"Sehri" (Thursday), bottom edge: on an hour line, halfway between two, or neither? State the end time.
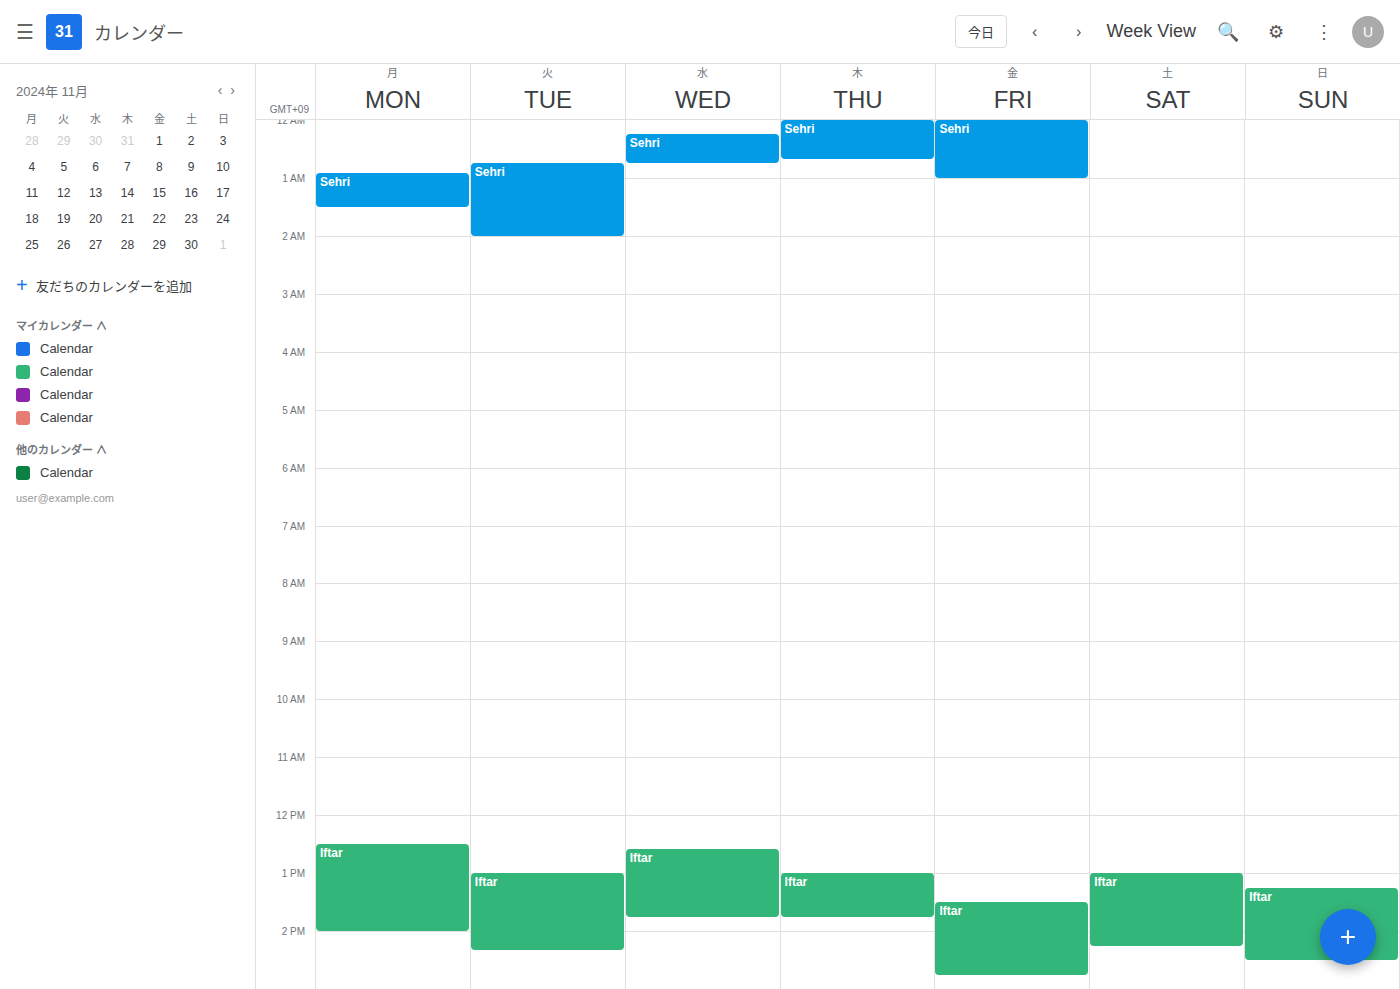
12:40 AM -- neither: 40 minutes below the 12 AM line and 20 minutes above the 1 AM line.